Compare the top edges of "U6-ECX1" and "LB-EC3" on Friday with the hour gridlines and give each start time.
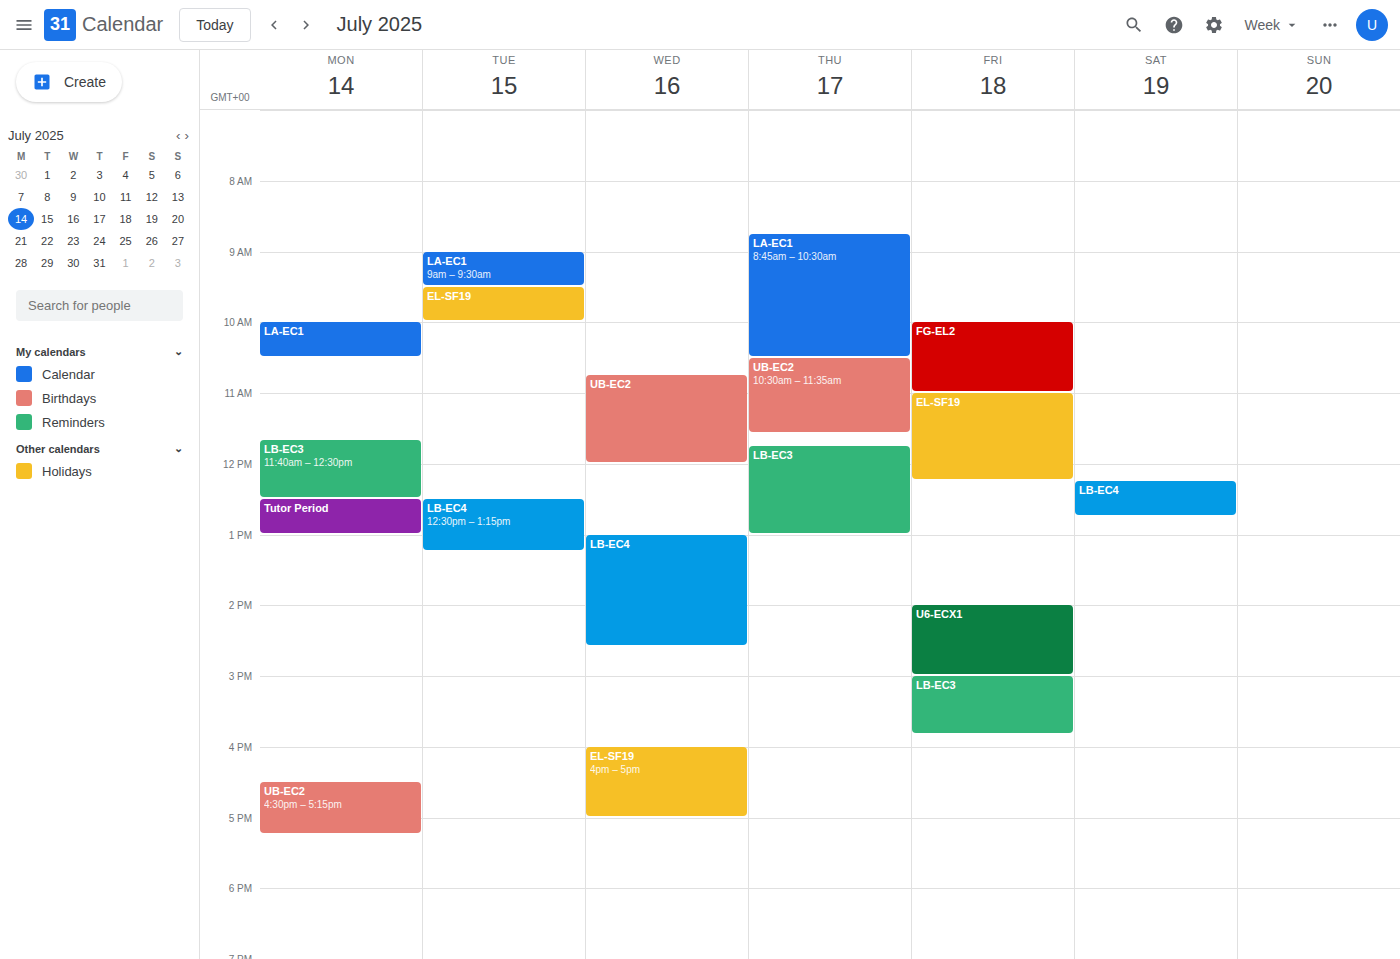
"U6-ECX1": 2:00 PM, exactly on the 2 PM line. "LB-EC3": 3:00 PM, exactly on the 3 PM line.